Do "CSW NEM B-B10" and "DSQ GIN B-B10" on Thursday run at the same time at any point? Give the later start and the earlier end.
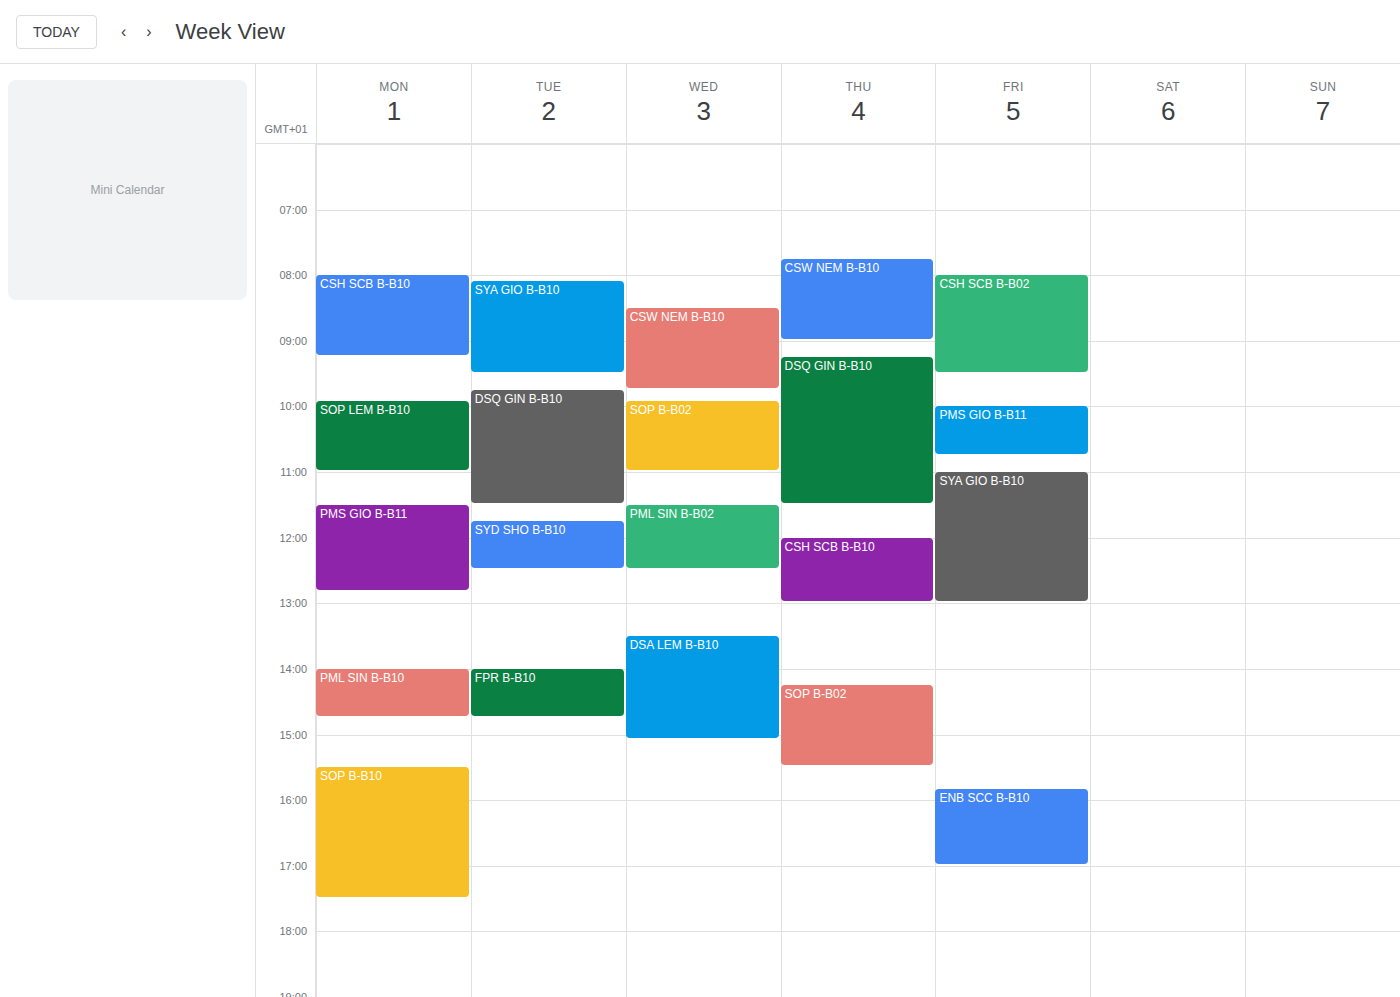
"CSW NEM B-B10" ends at 9:00 AM and "DSQ GIN B-B10" starts at 9:15 AM -- no overlap.